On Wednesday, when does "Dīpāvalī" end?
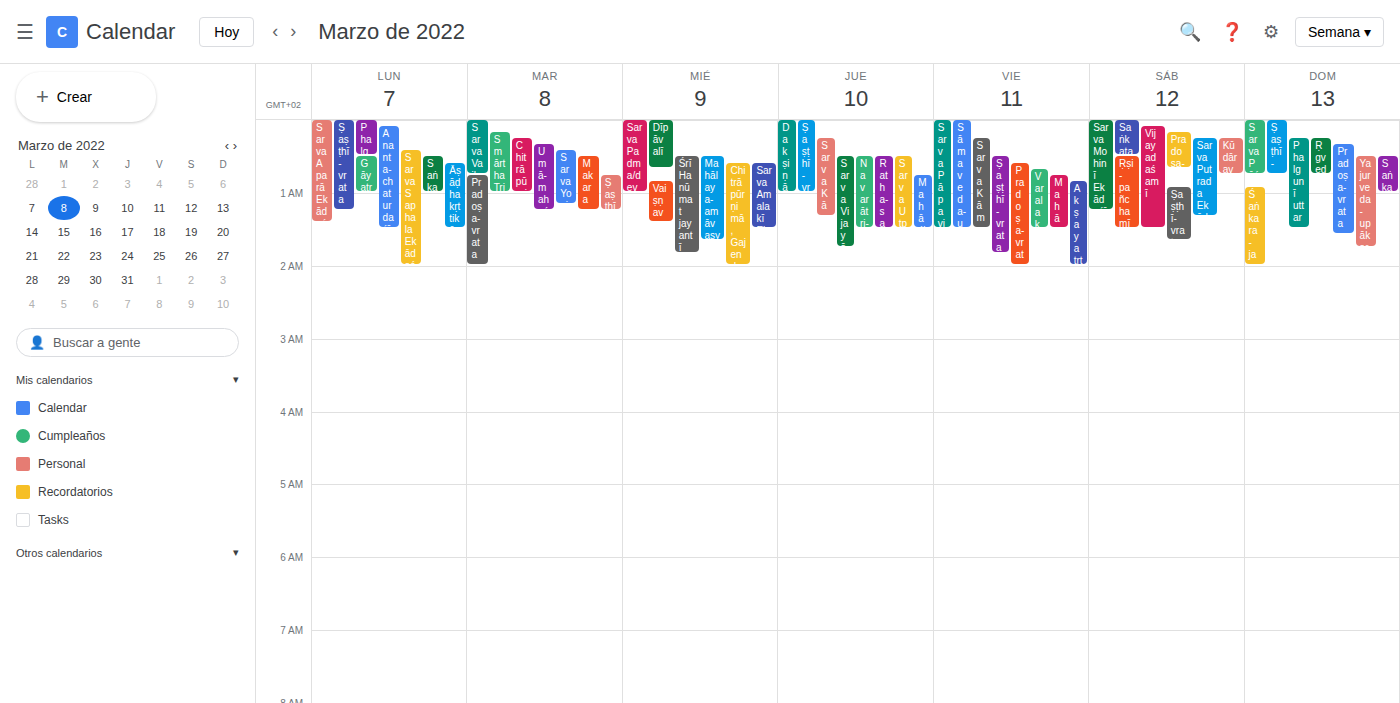
12:40 AM